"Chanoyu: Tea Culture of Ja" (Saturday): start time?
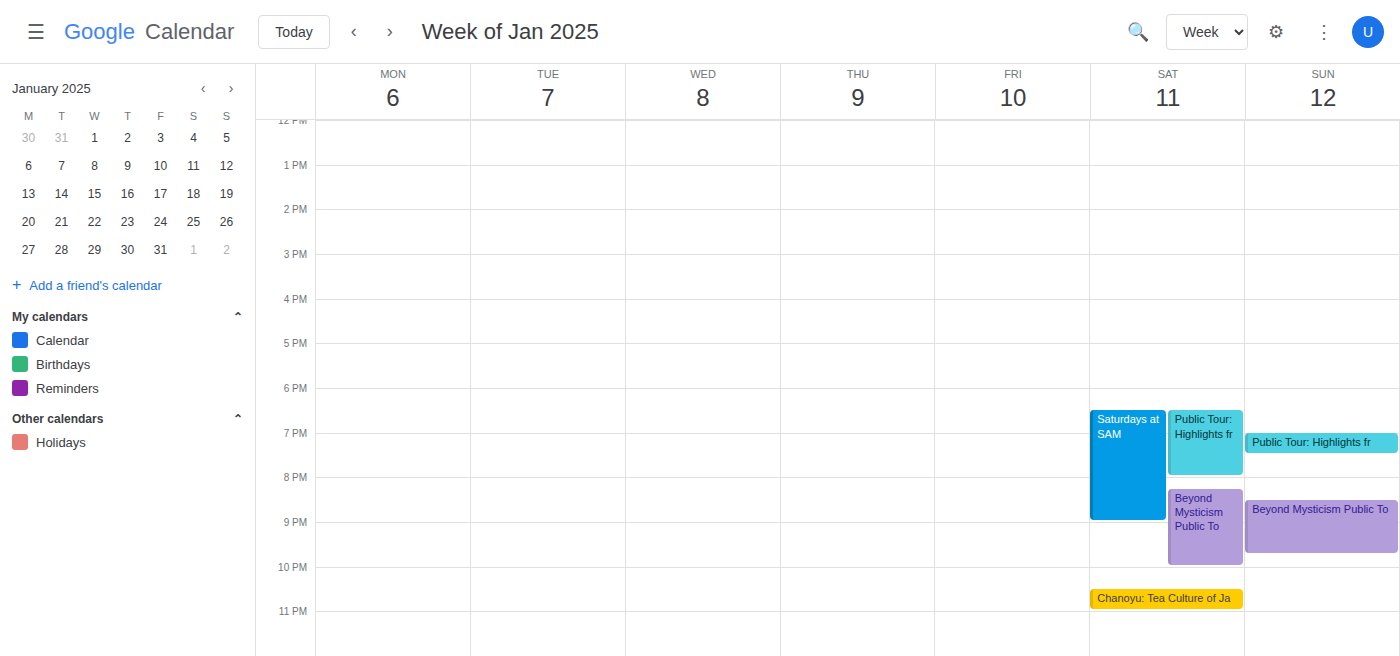
10:30 PM